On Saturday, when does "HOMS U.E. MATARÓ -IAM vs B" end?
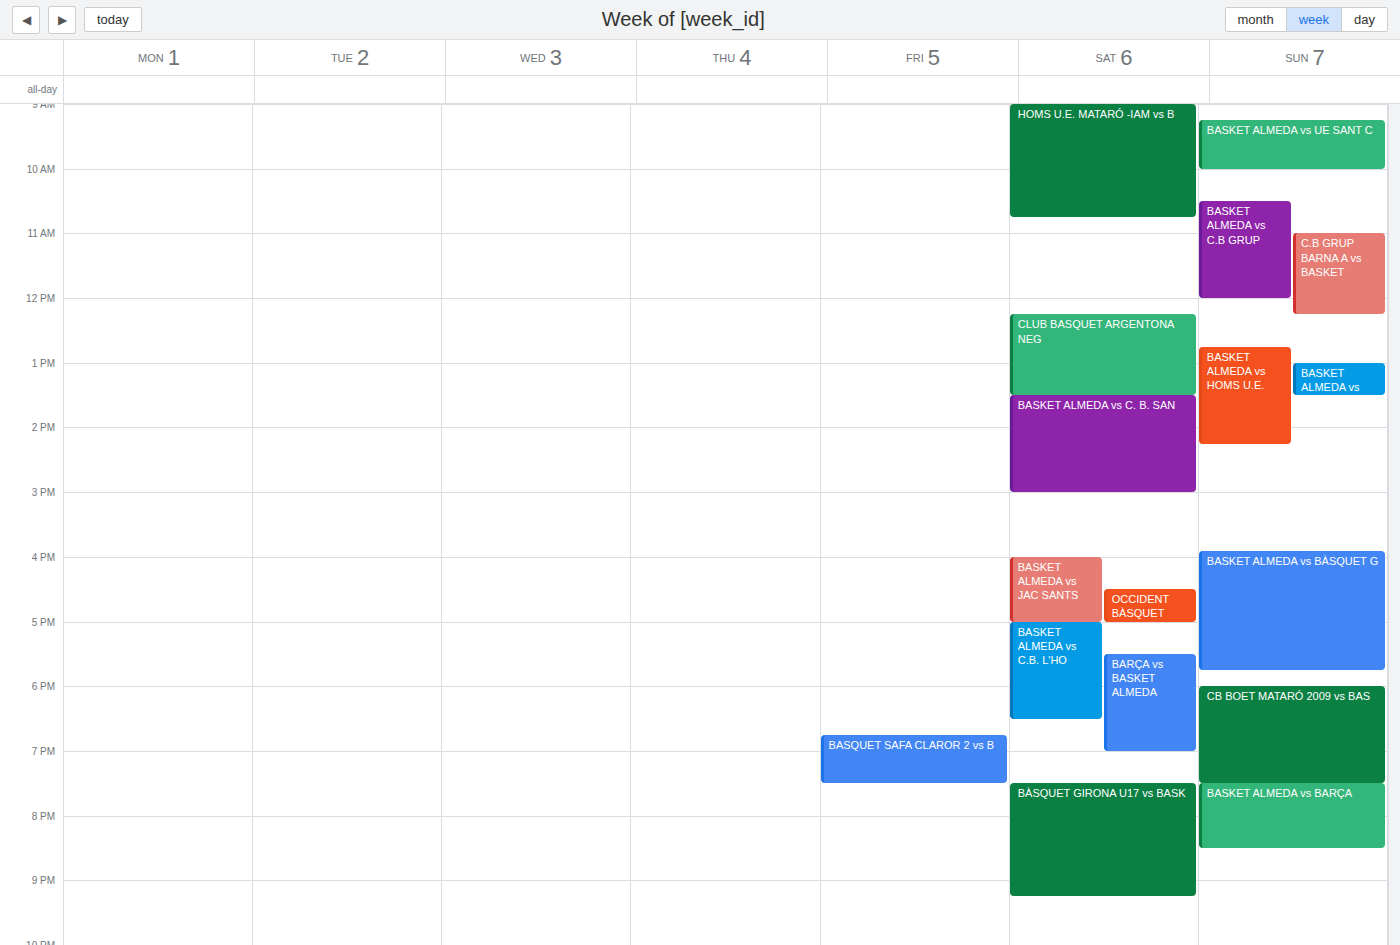
10:45 AM